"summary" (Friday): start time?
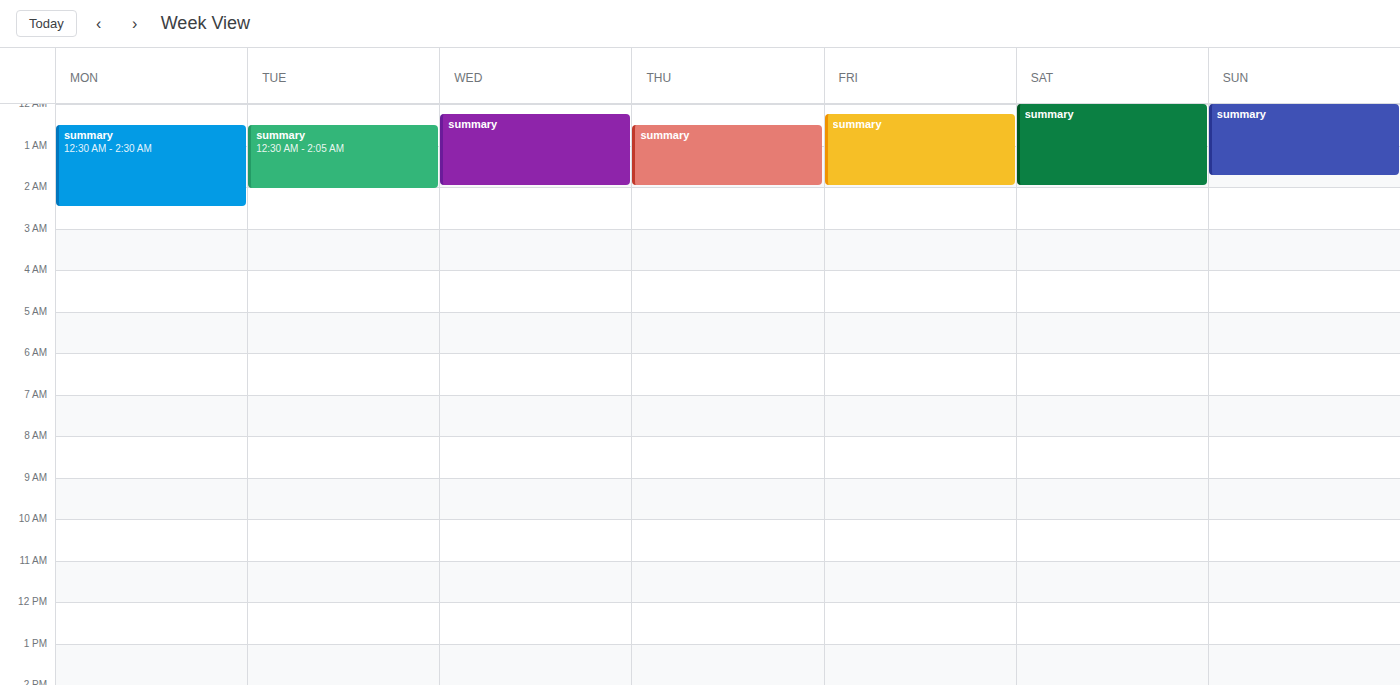
12:15 AM